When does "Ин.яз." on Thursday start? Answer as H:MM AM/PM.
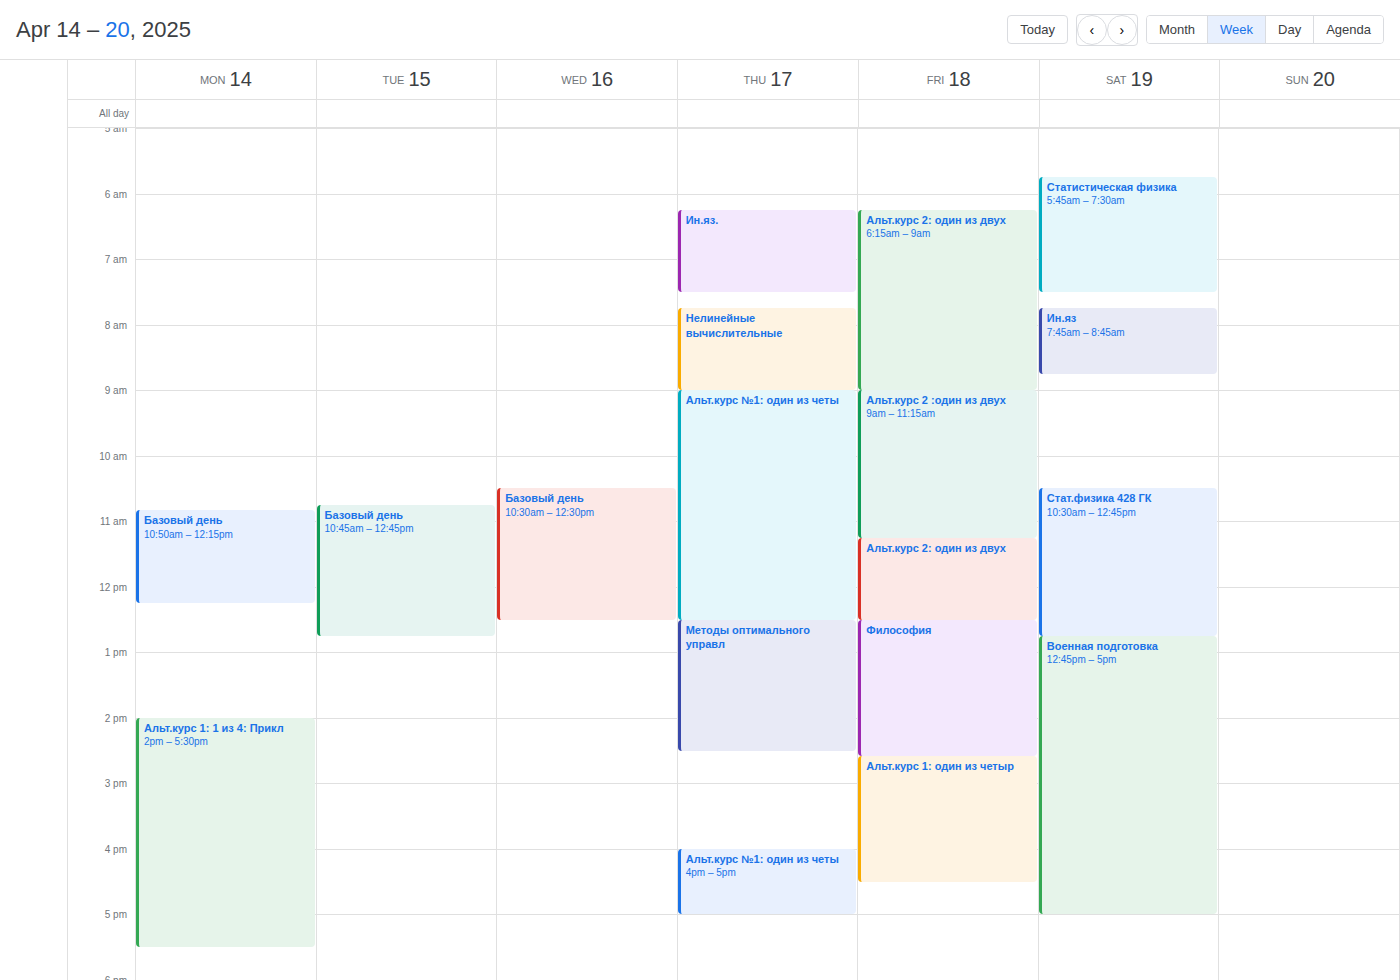
6:15 AM